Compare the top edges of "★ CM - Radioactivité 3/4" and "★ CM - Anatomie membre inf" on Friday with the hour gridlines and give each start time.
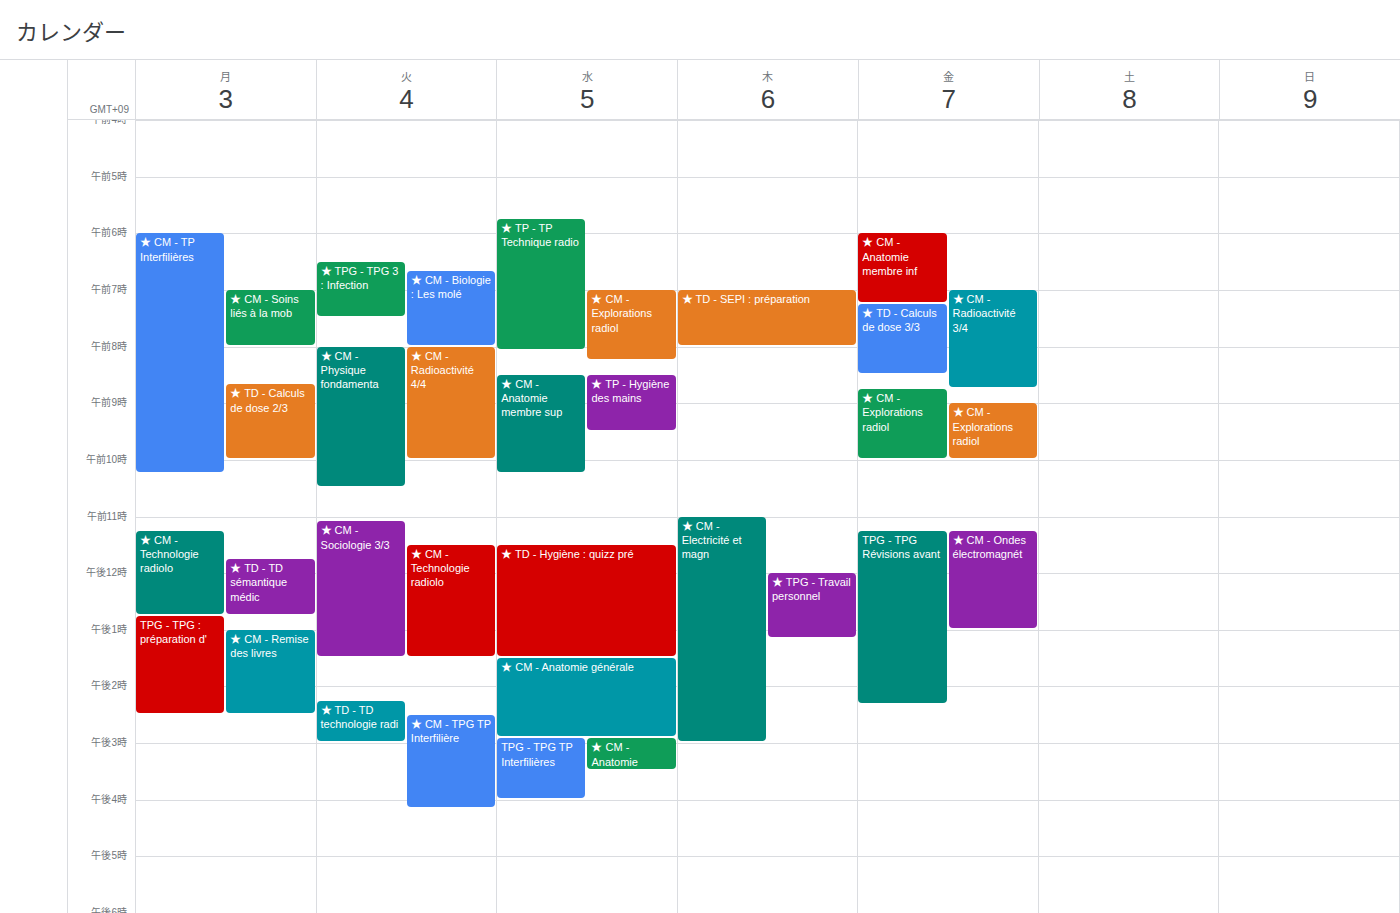
"★ CM - Radioactivité 3/4": 7:00 AM, exactly on the 7 AM line. "★ CM - Anatomie membre inf": 6:00 AM, exactly on the 6 AM line.